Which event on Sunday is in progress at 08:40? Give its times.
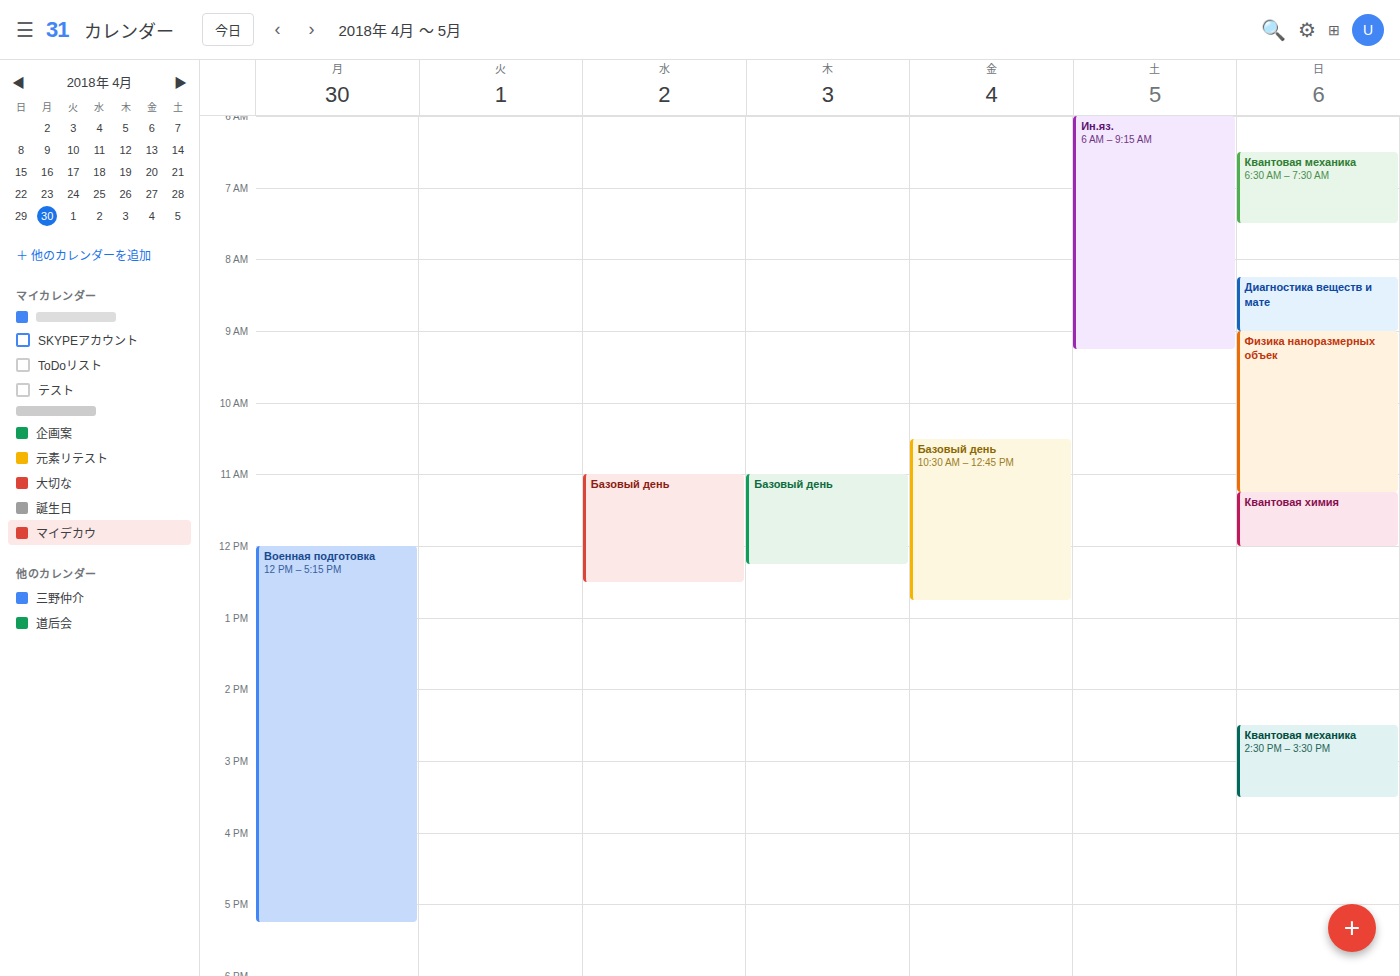
"Диагностика веществ и мате", 08:15 to 09:00